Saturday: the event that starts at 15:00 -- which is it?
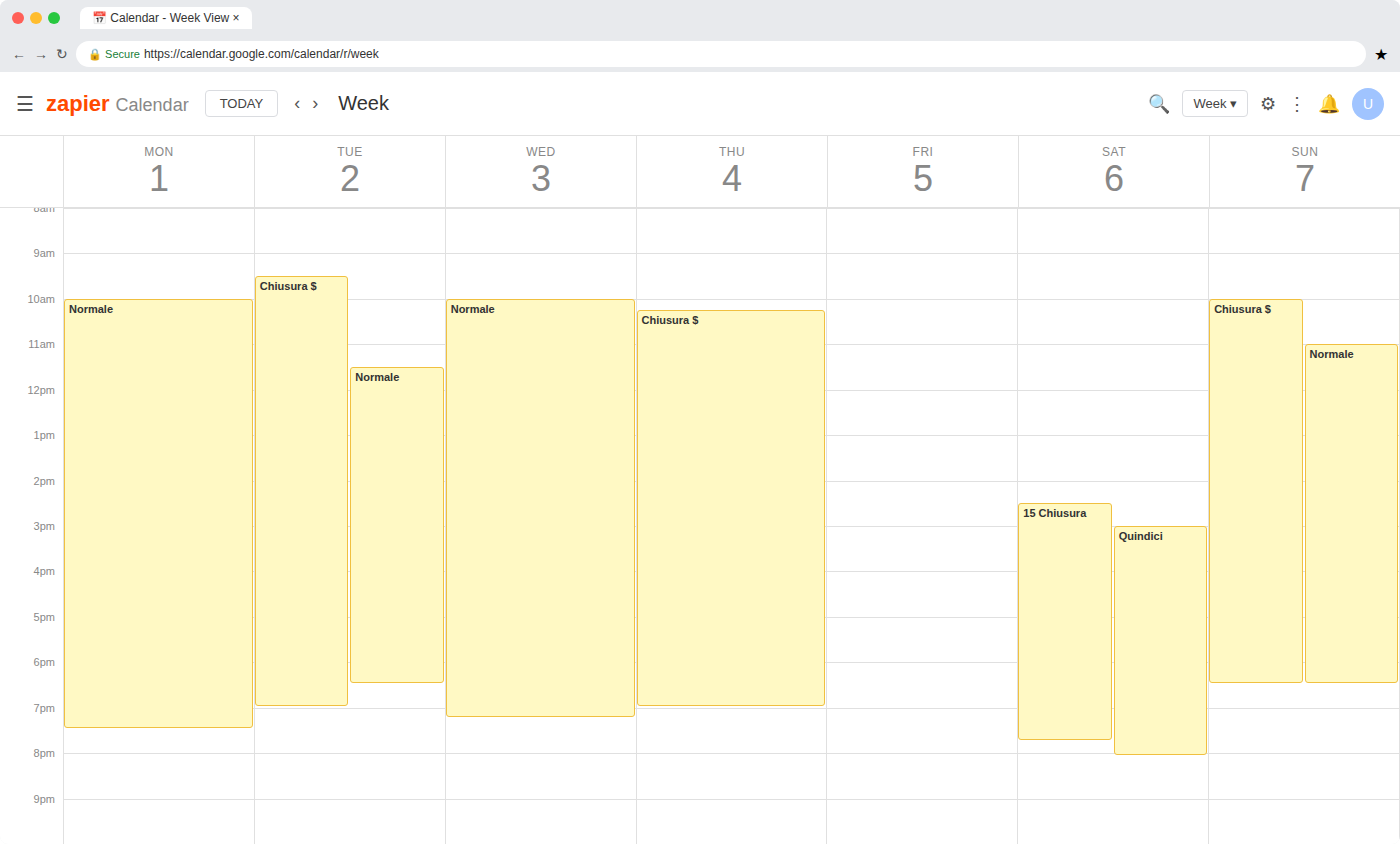
"Quindici"